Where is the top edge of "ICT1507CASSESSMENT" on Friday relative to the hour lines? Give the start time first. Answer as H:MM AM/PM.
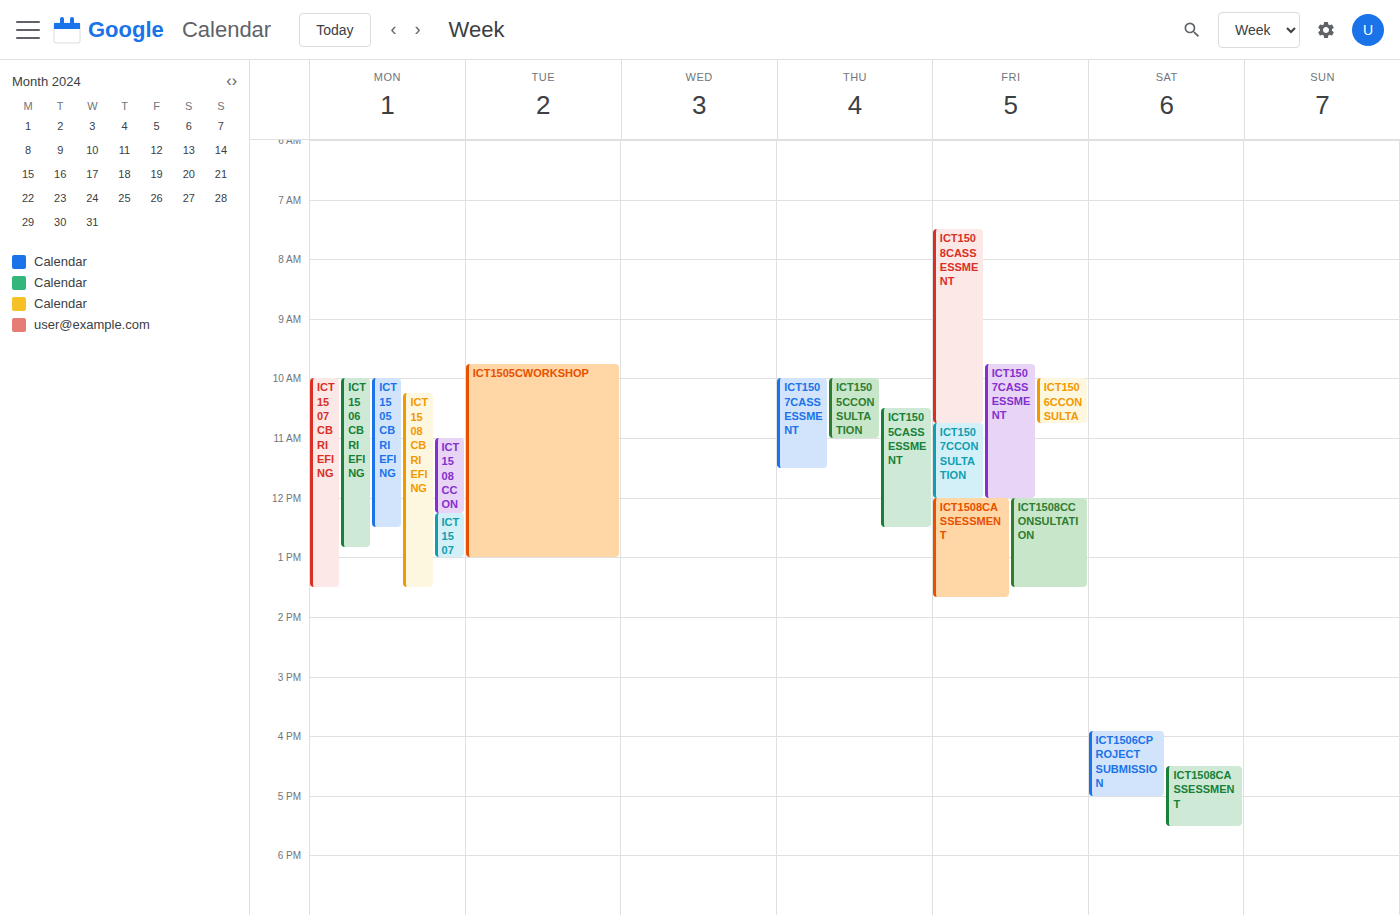
9:45 AM -- neither: three quarters of the way from the 9 AM line to the 10 AM line.